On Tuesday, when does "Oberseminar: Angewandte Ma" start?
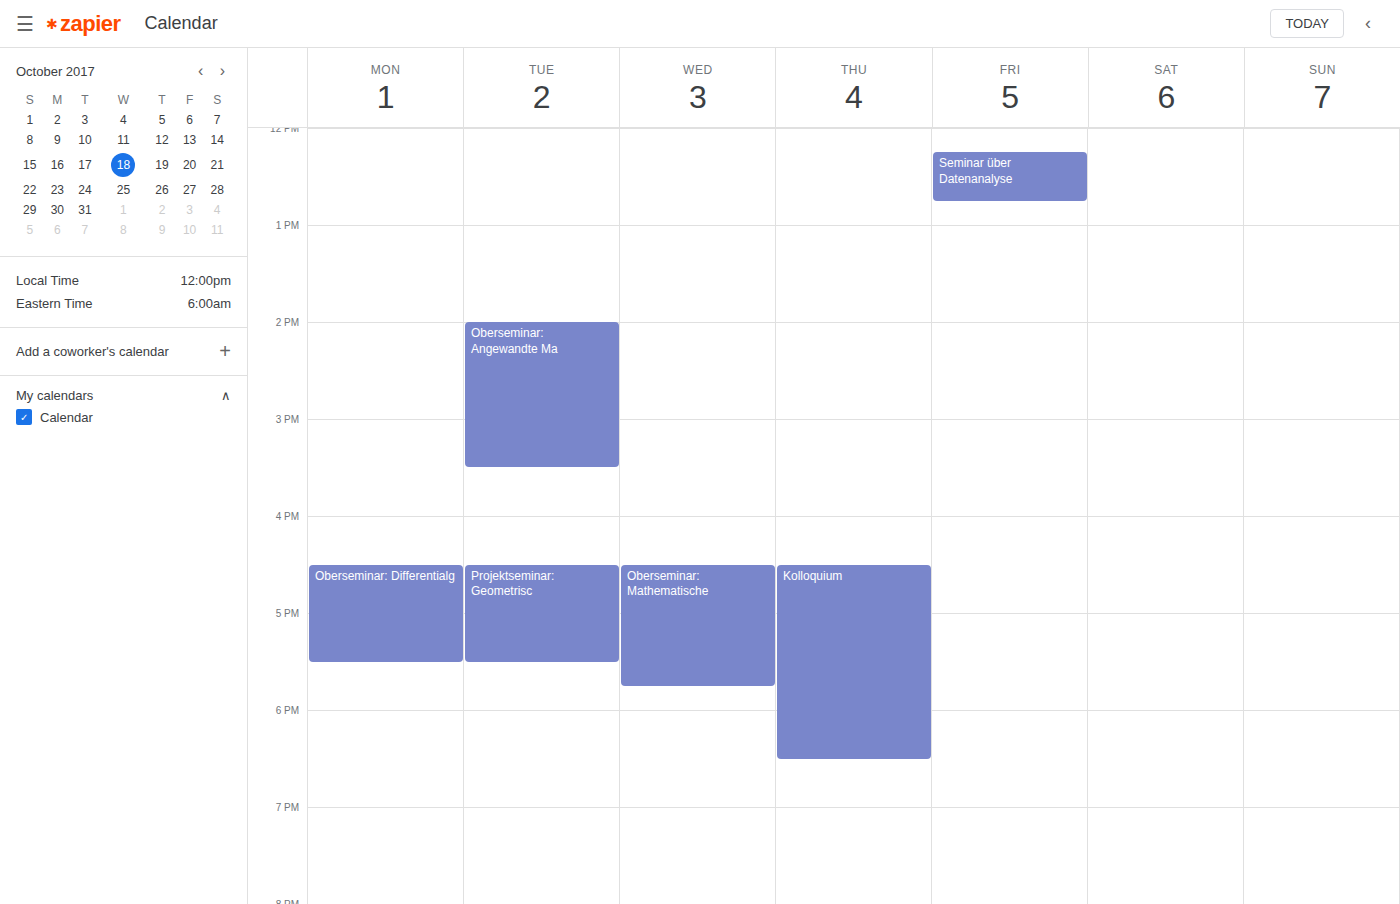
14:00